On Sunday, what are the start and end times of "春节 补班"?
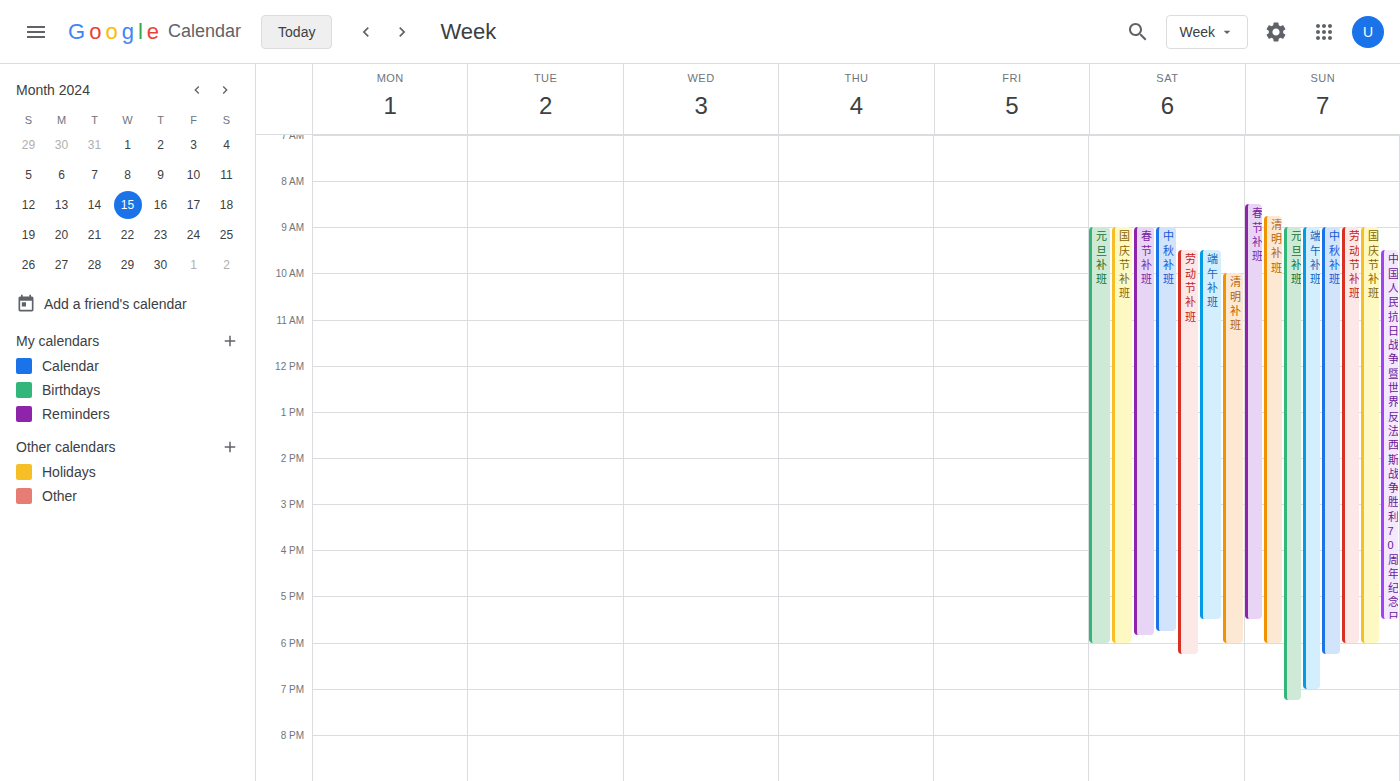
08:30 to 17:30